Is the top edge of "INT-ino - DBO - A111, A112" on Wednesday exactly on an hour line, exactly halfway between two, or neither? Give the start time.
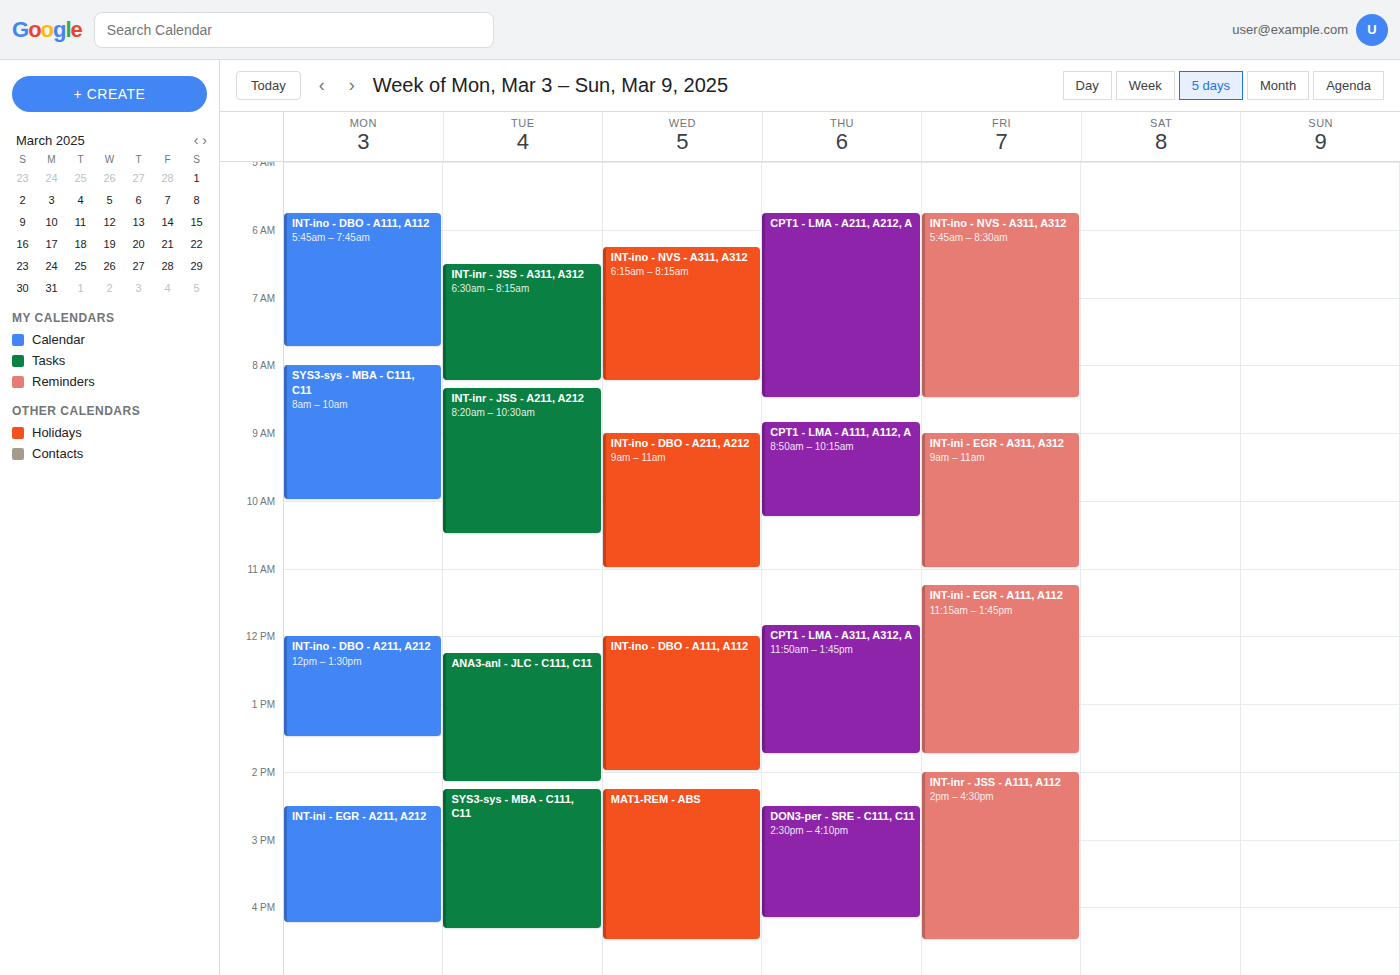
12:00 PM -- exactly on the 12 PM line.